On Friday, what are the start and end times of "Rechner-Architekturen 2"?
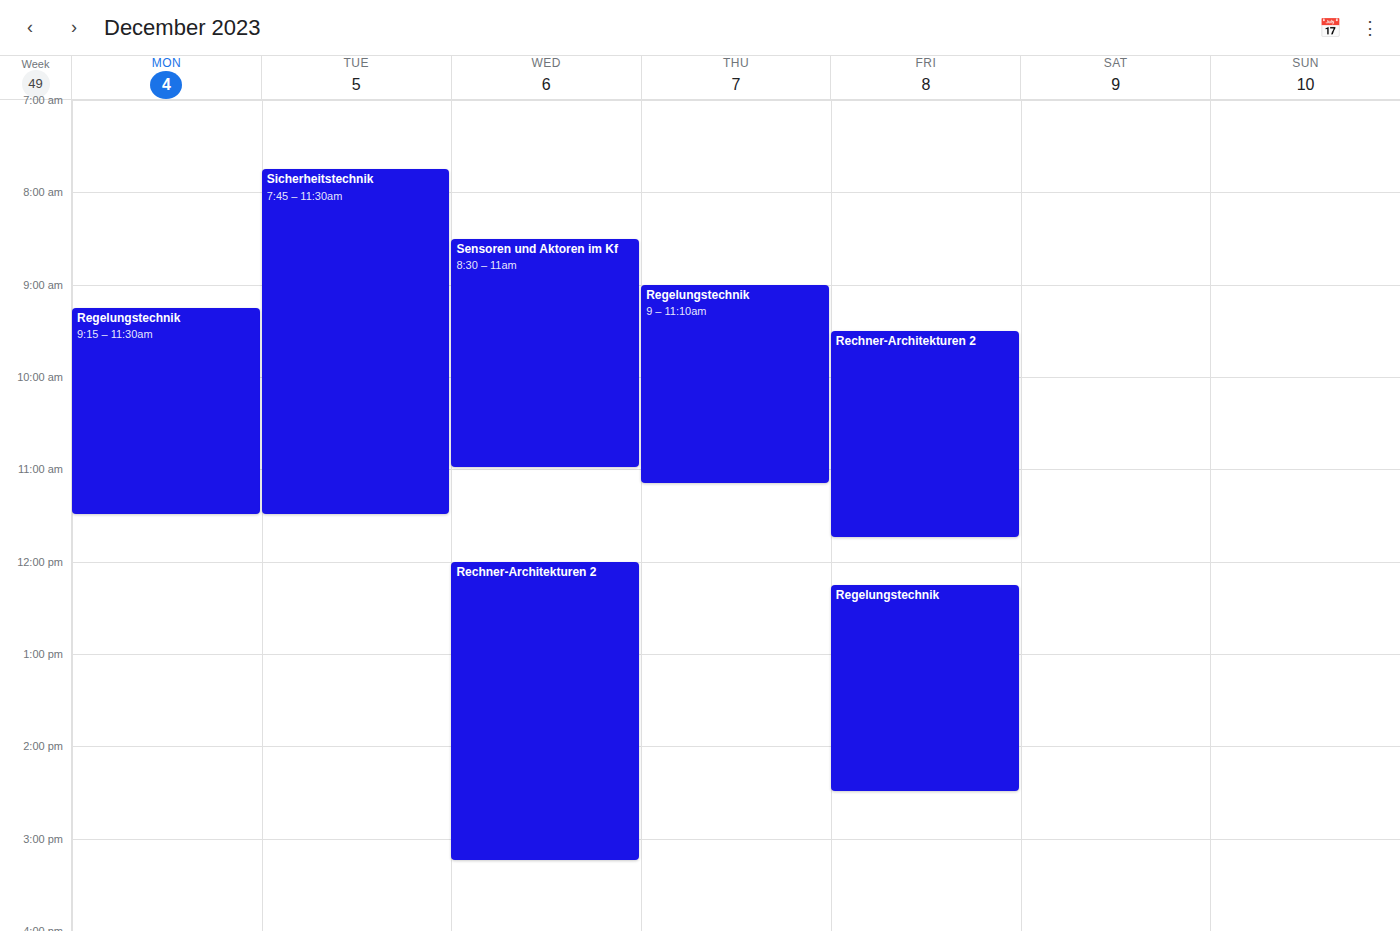
9:30 AM to 11:45 AM